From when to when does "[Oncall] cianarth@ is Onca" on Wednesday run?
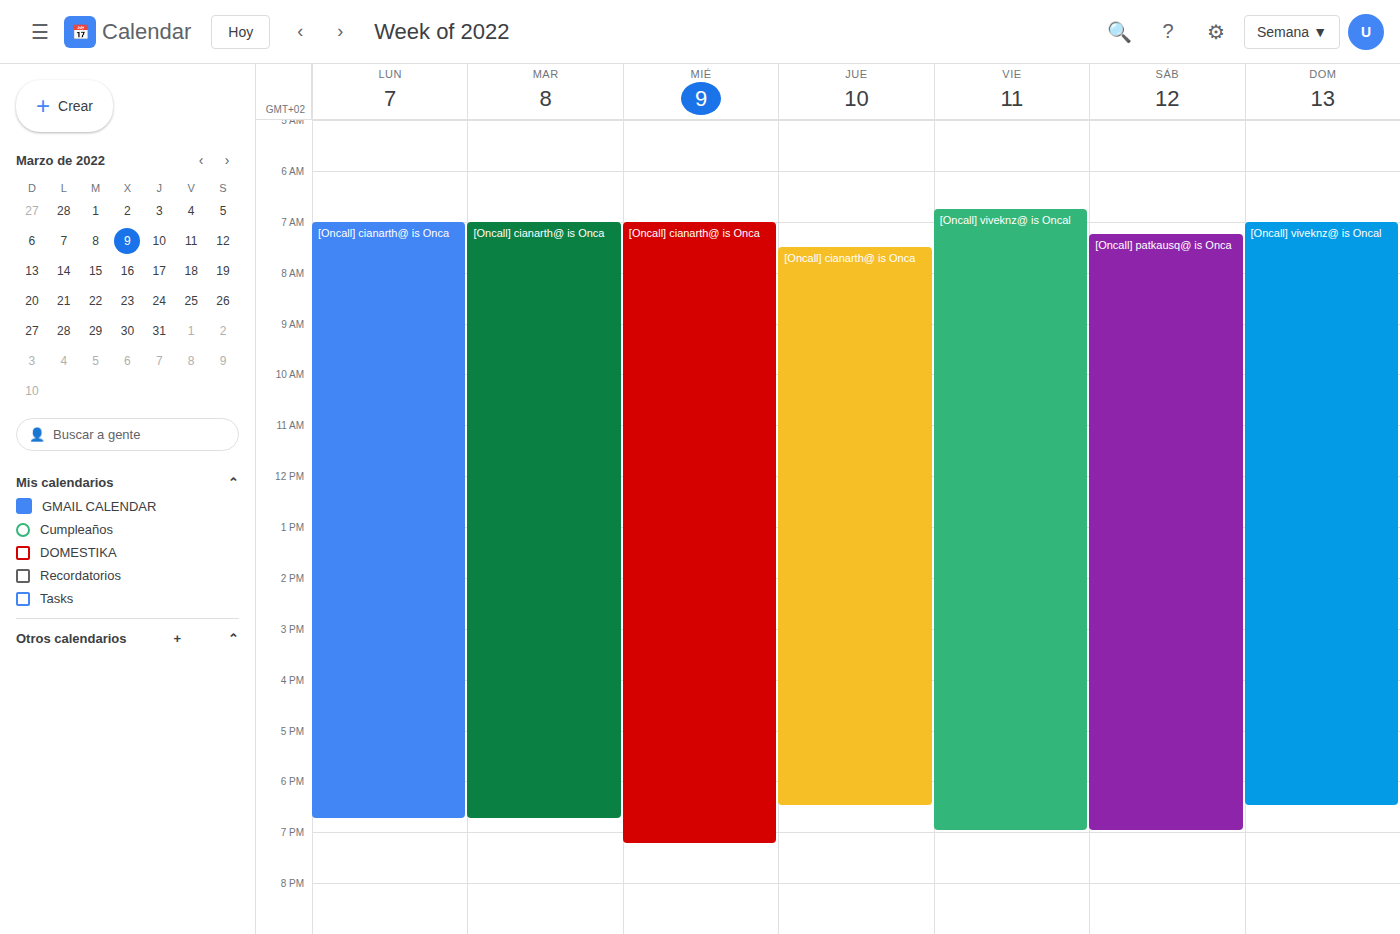
7:00 AM to 7:15 PM